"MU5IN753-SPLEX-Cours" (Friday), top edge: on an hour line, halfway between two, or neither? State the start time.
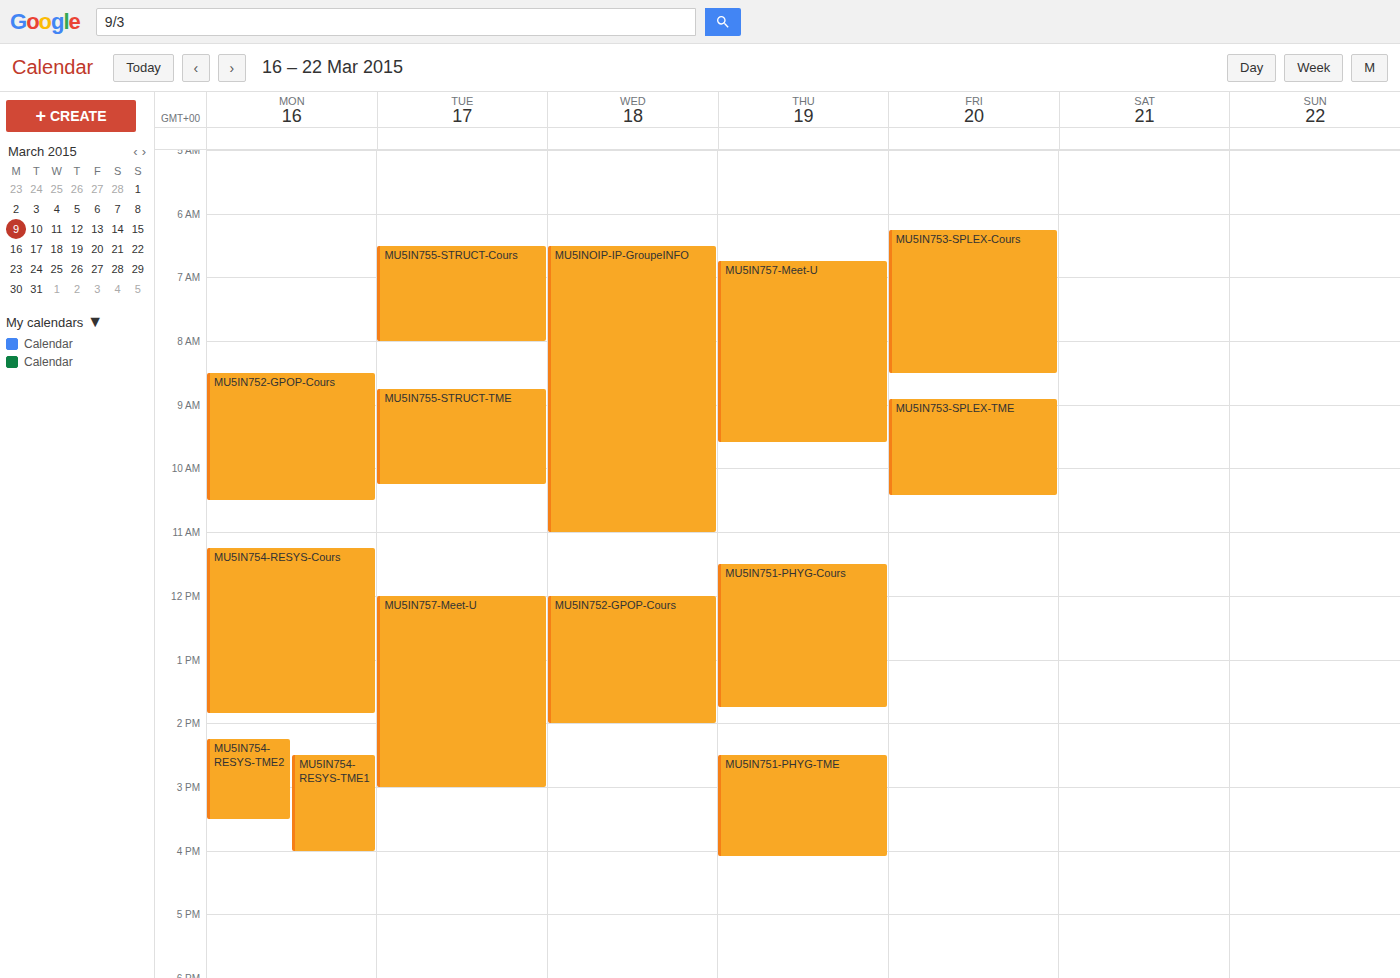
6:15 AM -- neither: a quarter of the way from the 6 AM line to the 7 AM line.